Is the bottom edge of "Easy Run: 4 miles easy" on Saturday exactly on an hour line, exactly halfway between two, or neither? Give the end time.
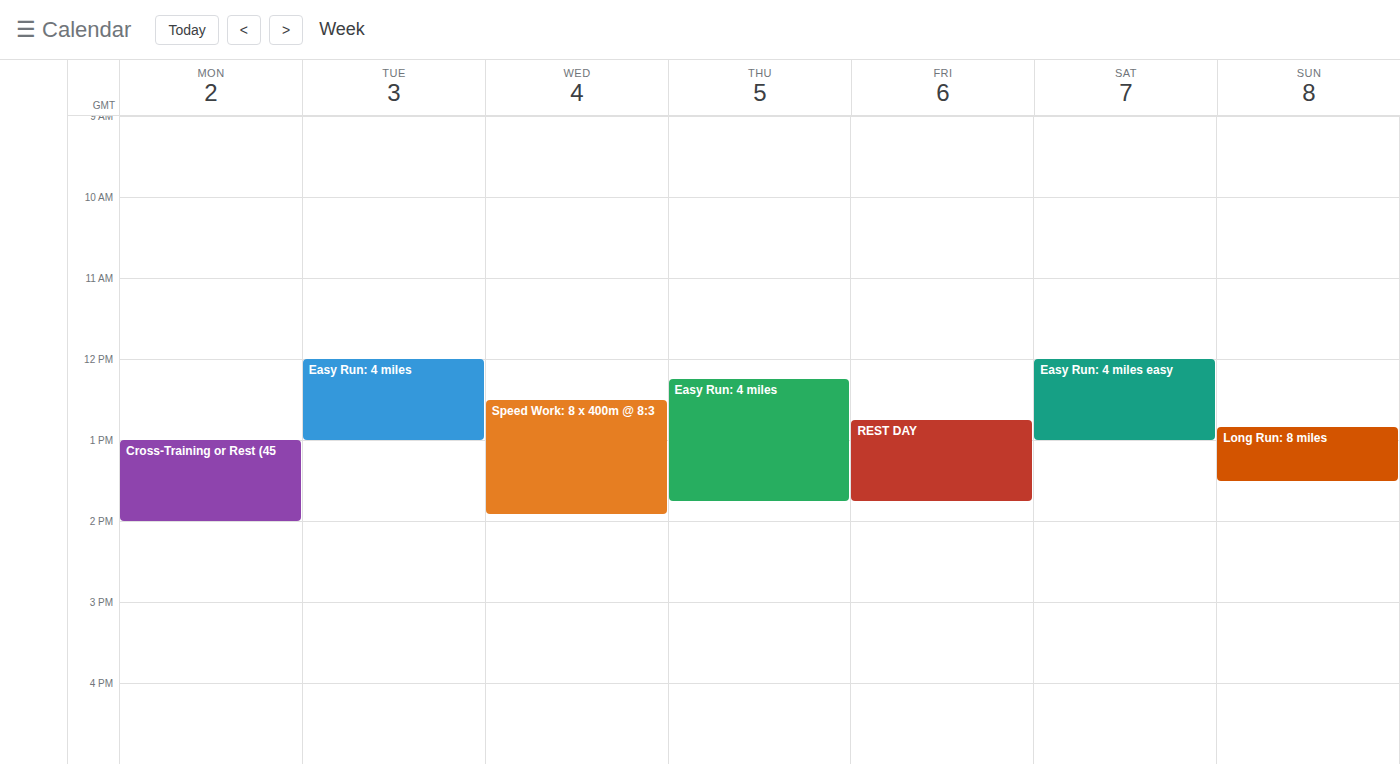
1:00 PM -- exactly on the 1 PM line.